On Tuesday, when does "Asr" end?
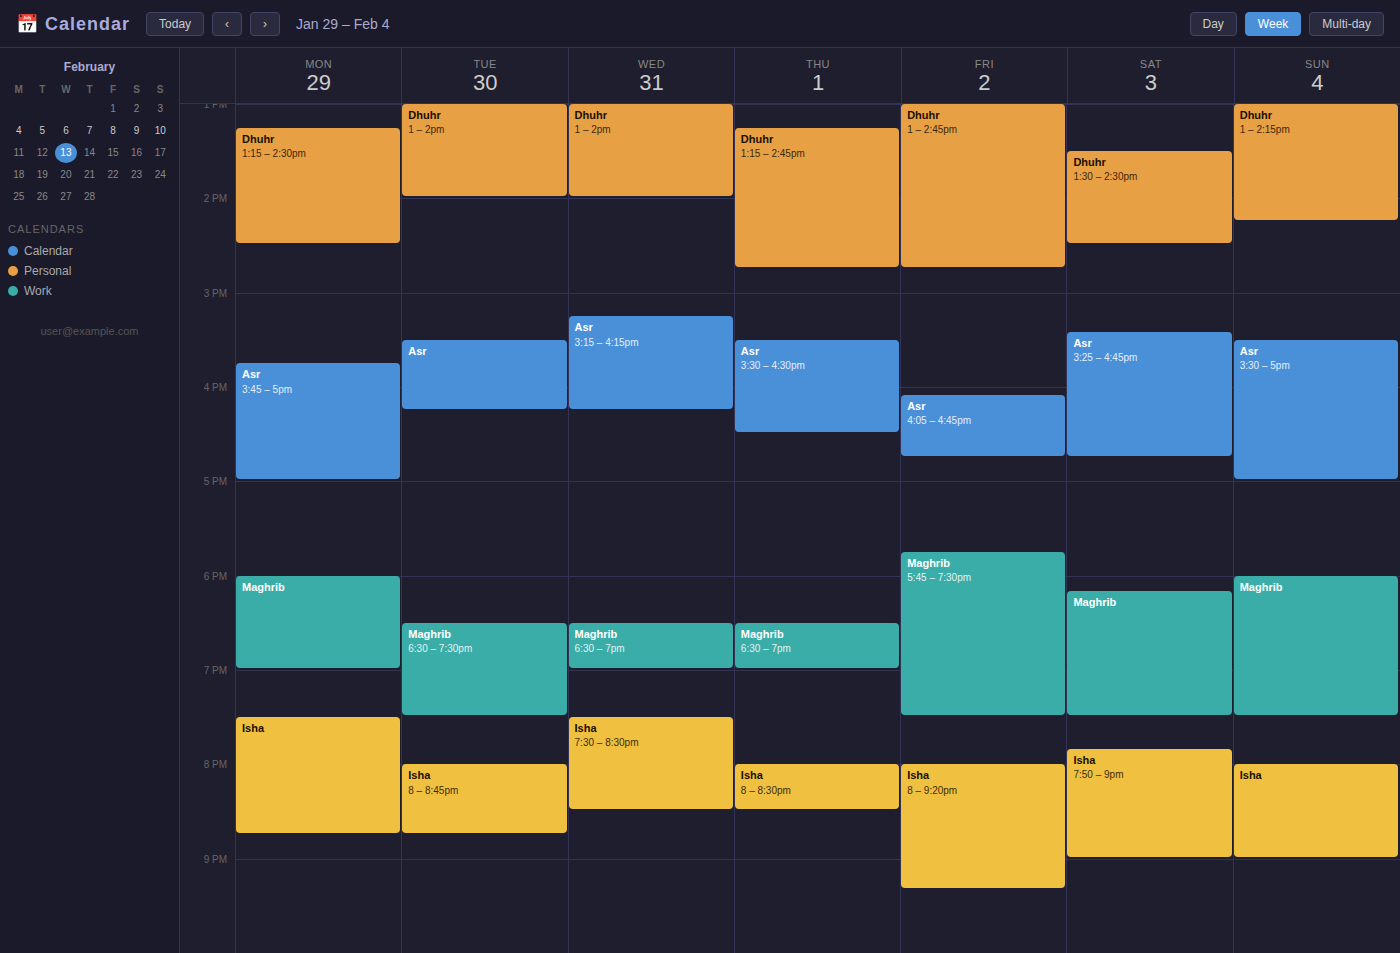
4:15 PM